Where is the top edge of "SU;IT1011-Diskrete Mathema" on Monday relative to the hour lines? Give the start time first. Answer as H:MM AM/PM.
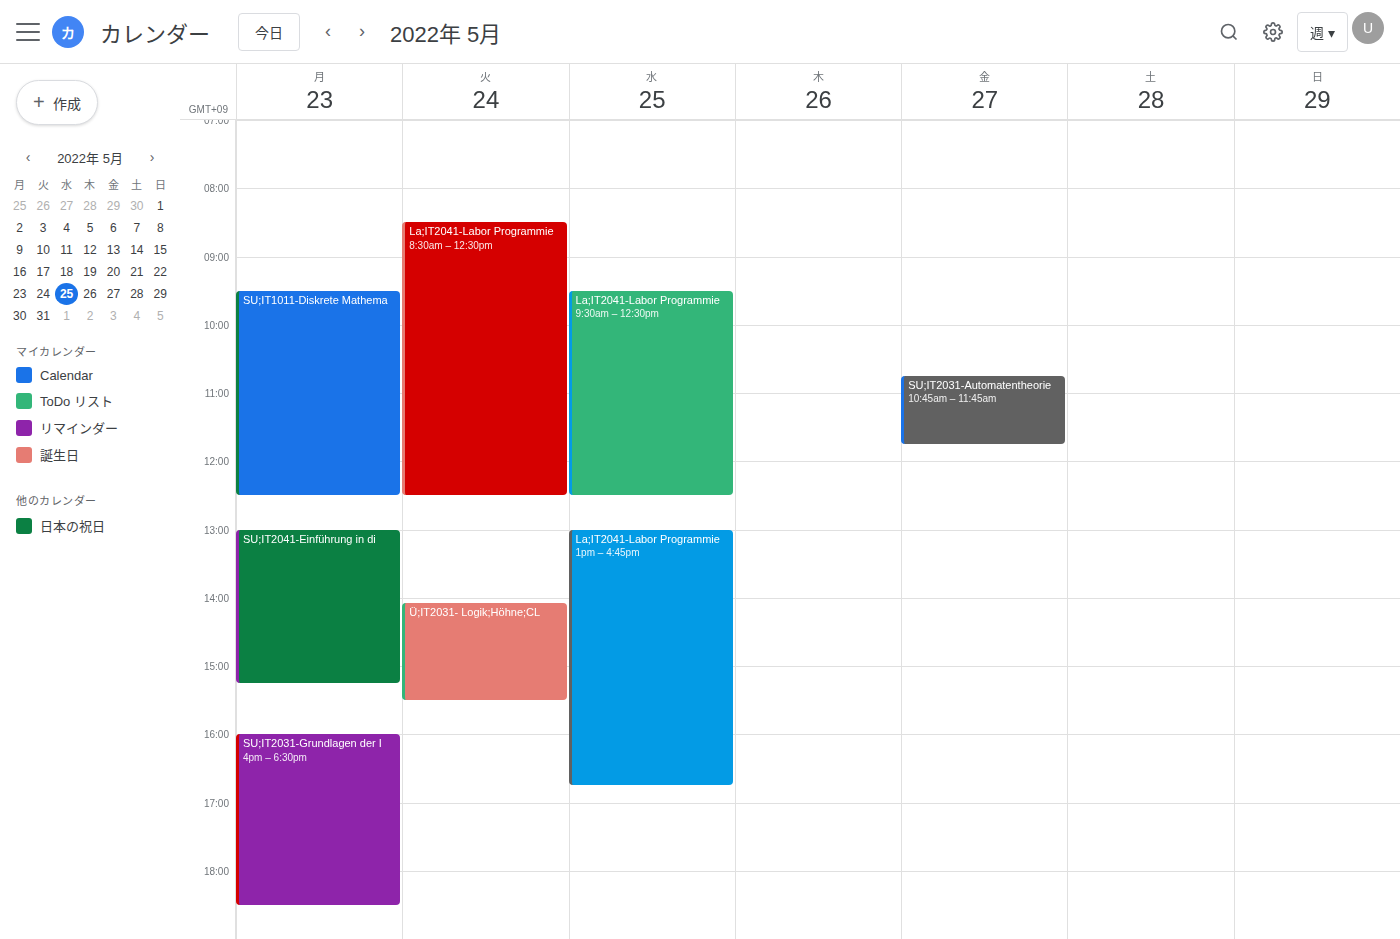
9:30 AM -- halfway between the 9 AM and 10 AM lines.